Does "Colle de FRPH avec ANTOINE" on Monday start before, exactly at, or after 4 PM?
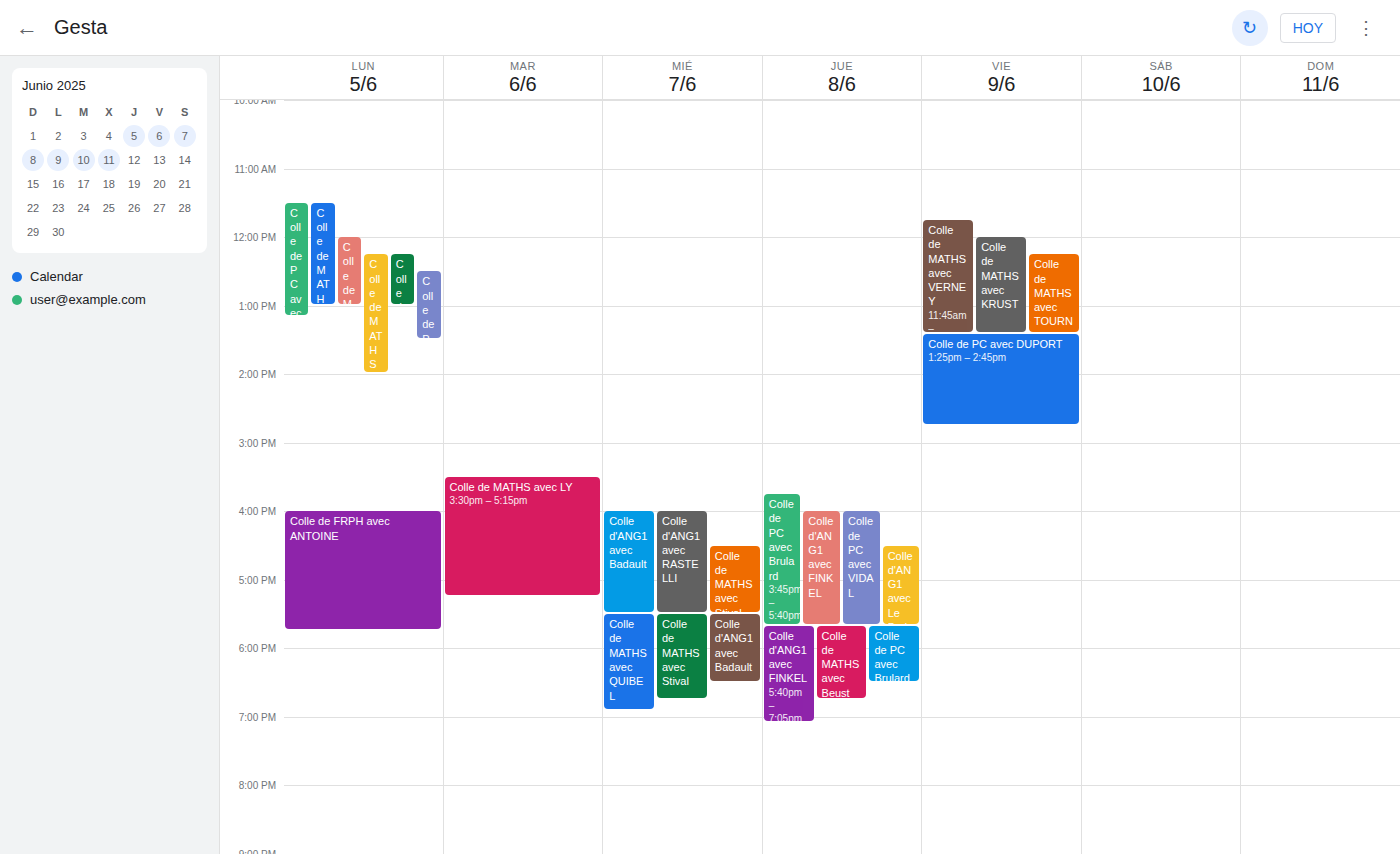
4:00 PM -- exactly at 4 PM, on the 4 PM line.